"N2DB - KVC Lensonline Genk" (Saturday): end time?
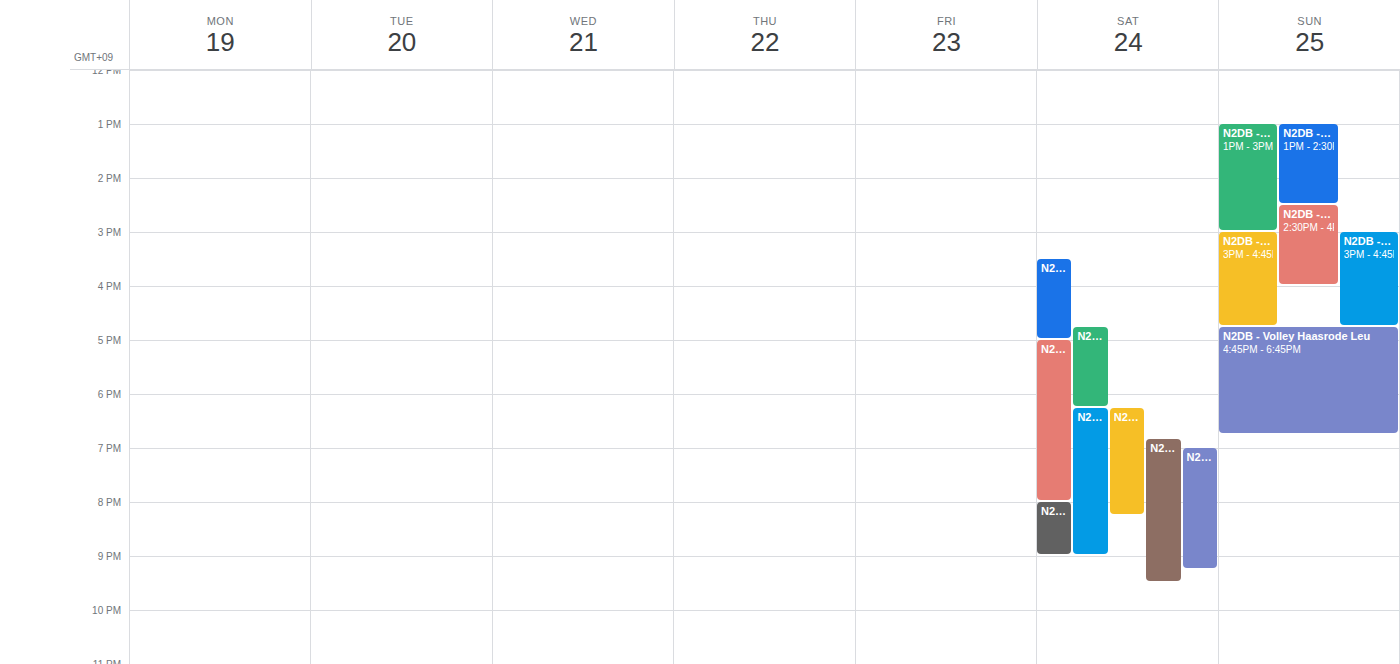
5:00 PM